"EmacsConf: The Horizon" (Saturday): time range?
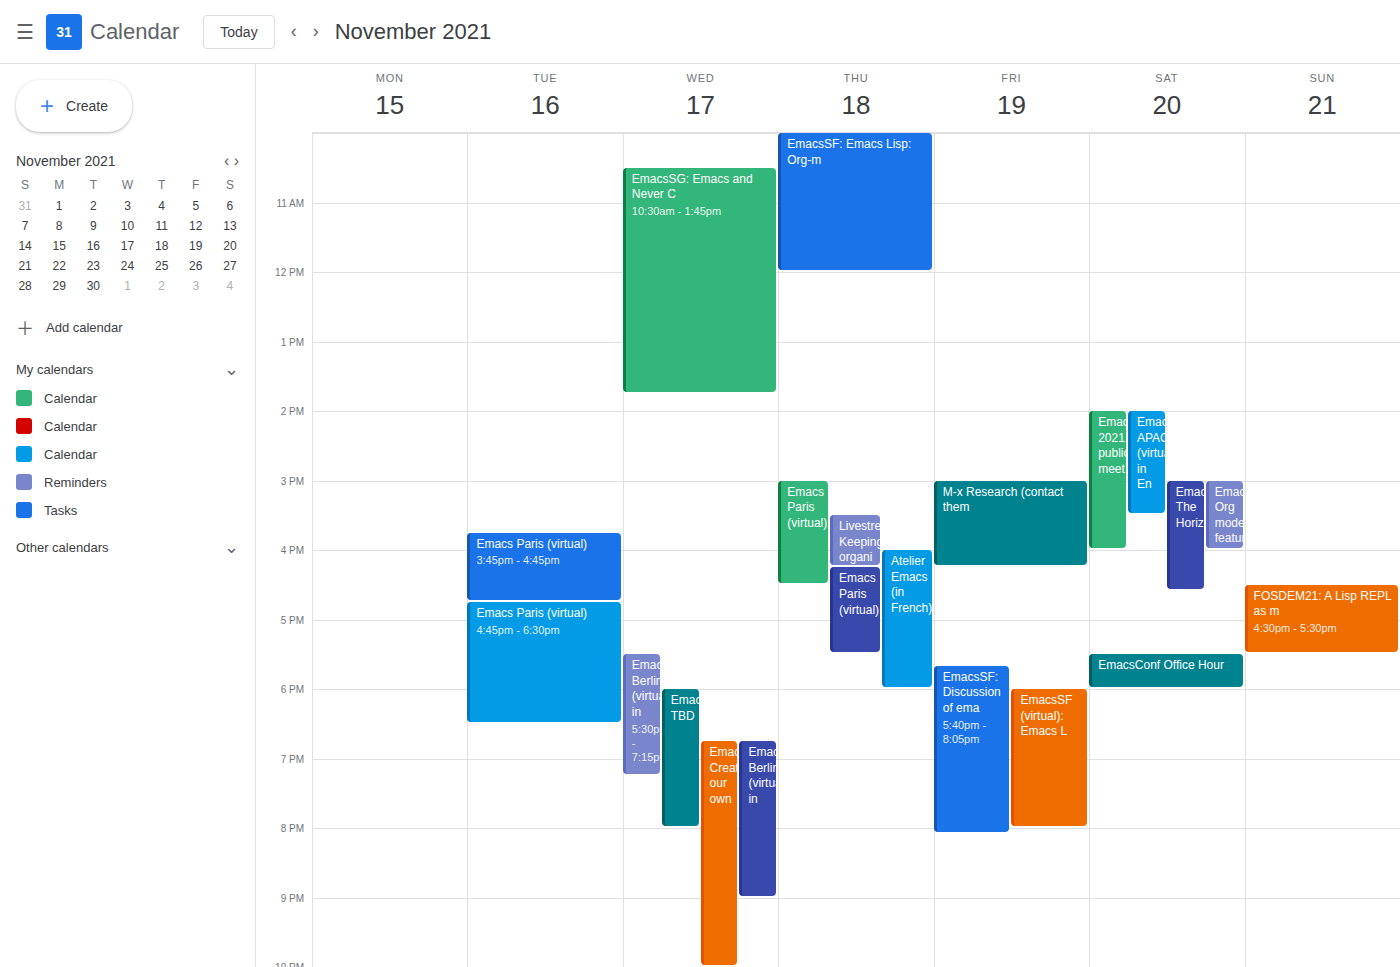
3:00 PM to 4:35 PM